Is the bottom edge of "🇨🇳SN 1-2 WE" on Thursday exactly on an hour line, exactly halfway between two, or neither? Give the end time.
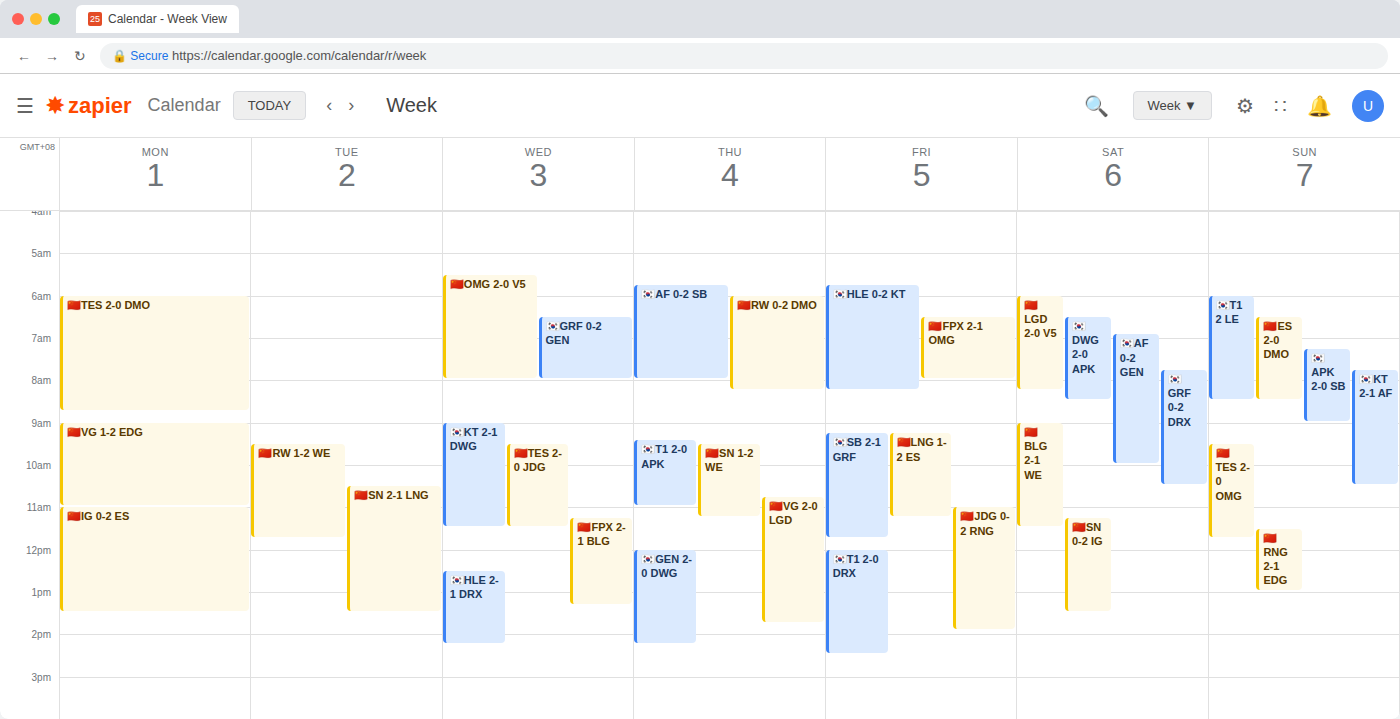
11:15 AM -- neither: a quarter of the way from the 11 AM line to the 12 PM line.